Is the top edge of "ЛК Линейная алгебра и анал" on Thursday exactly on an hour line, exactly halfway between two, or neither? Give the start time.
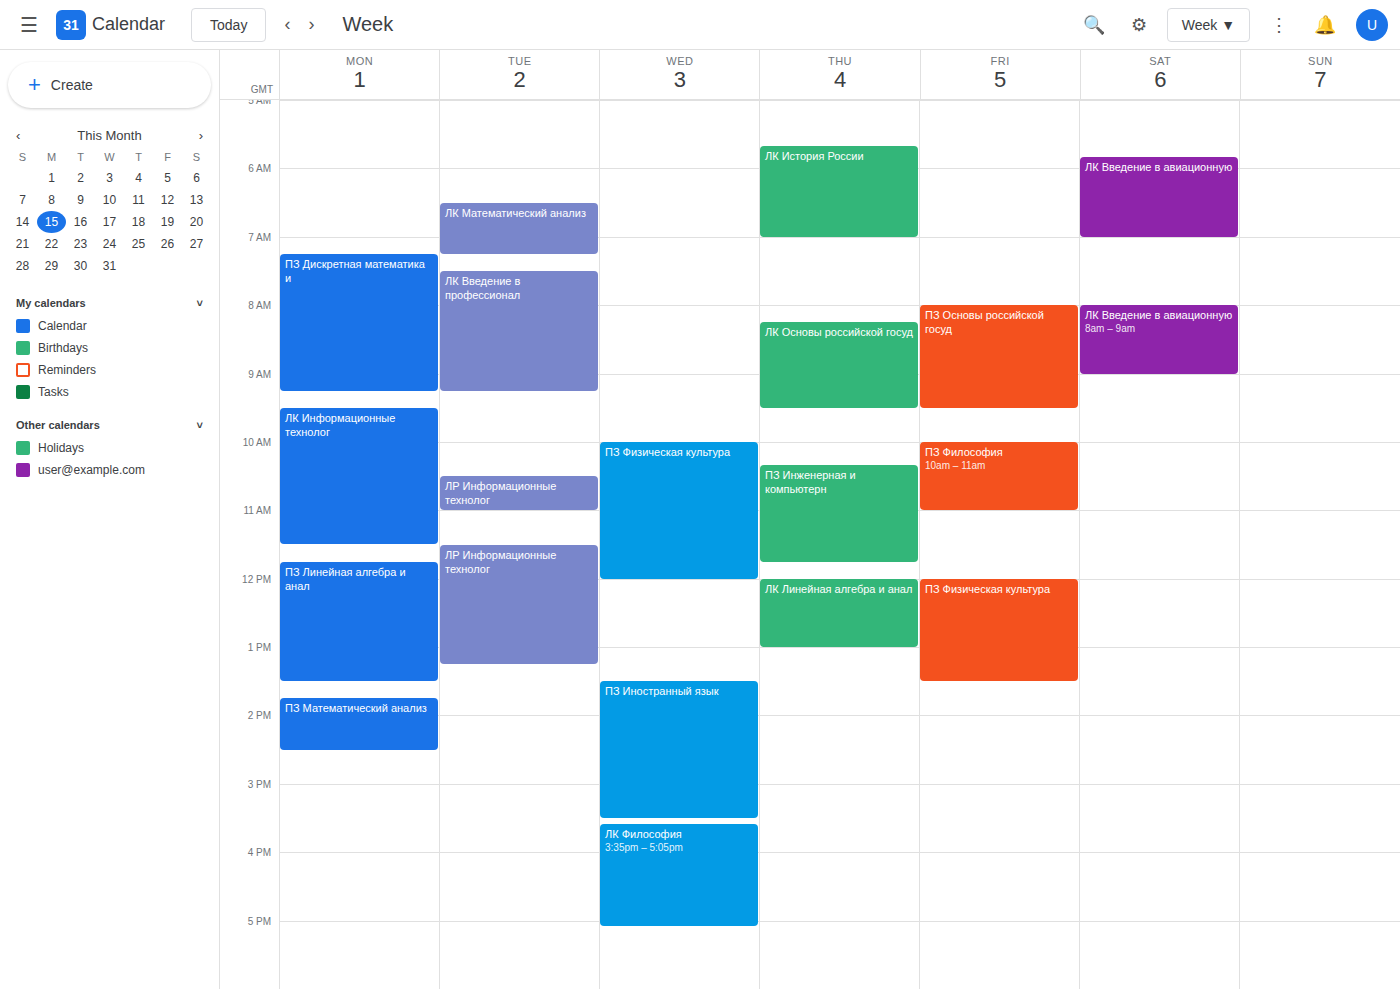
12:00 PM -- exactly on the 12 PM line.